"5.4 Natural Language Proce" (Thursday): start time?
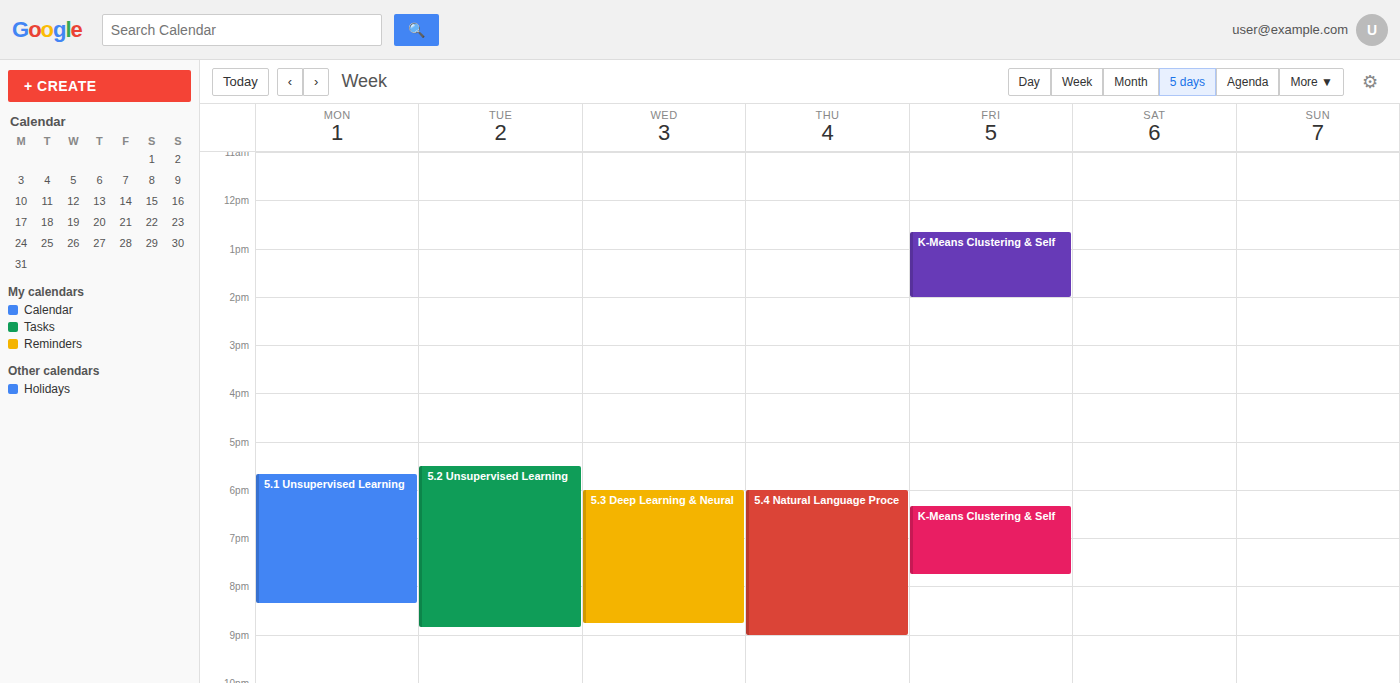
6:00 PM